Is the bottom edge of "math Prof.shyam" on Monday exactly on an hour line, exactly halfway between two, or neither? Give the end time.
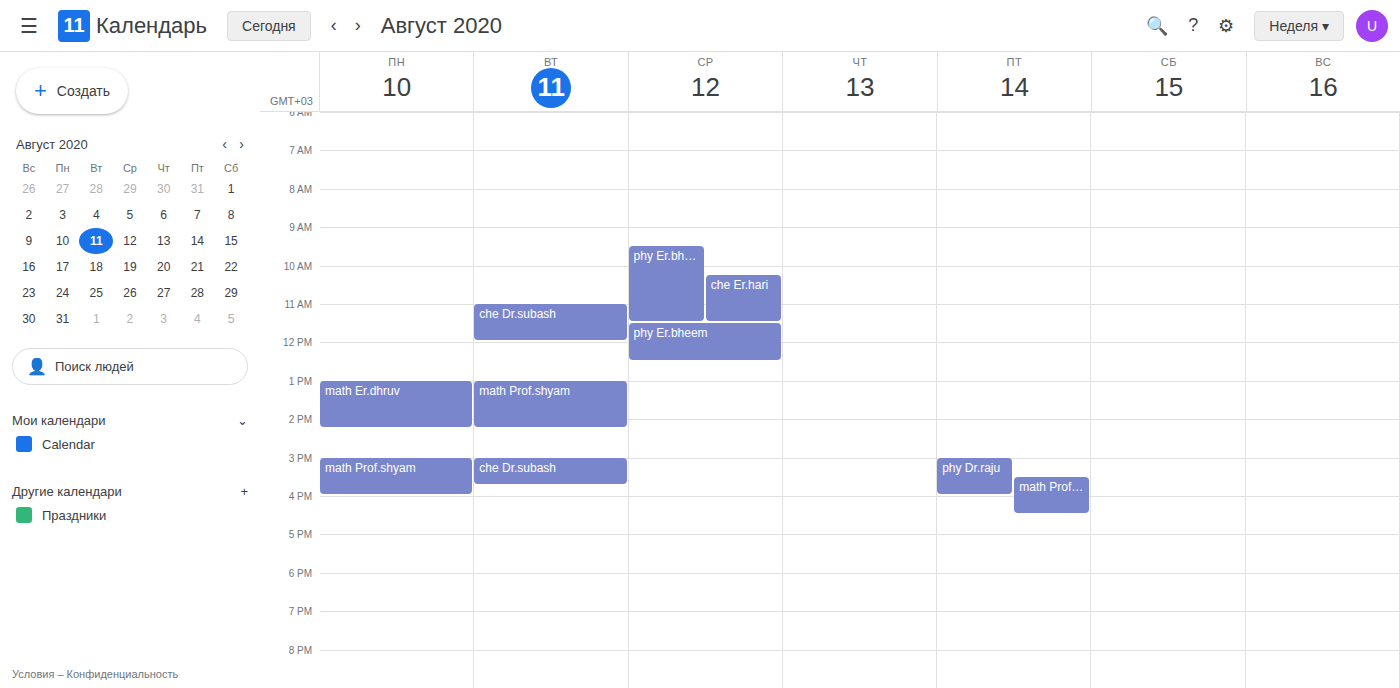
4:00 PM -- exactly on the 4 PM line.